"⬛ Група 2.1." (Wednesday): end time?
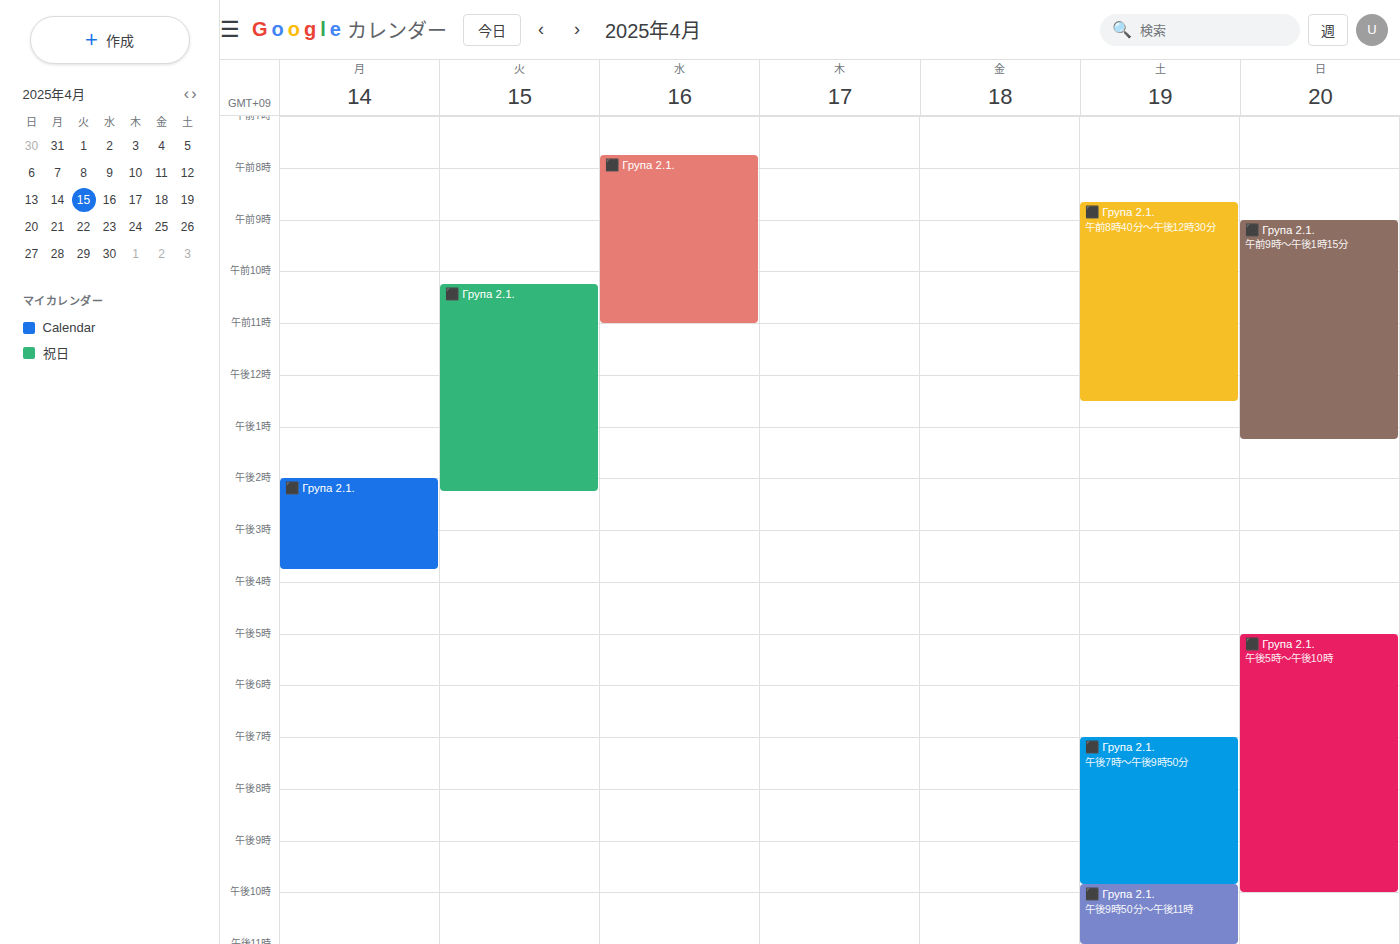
11:00 AM